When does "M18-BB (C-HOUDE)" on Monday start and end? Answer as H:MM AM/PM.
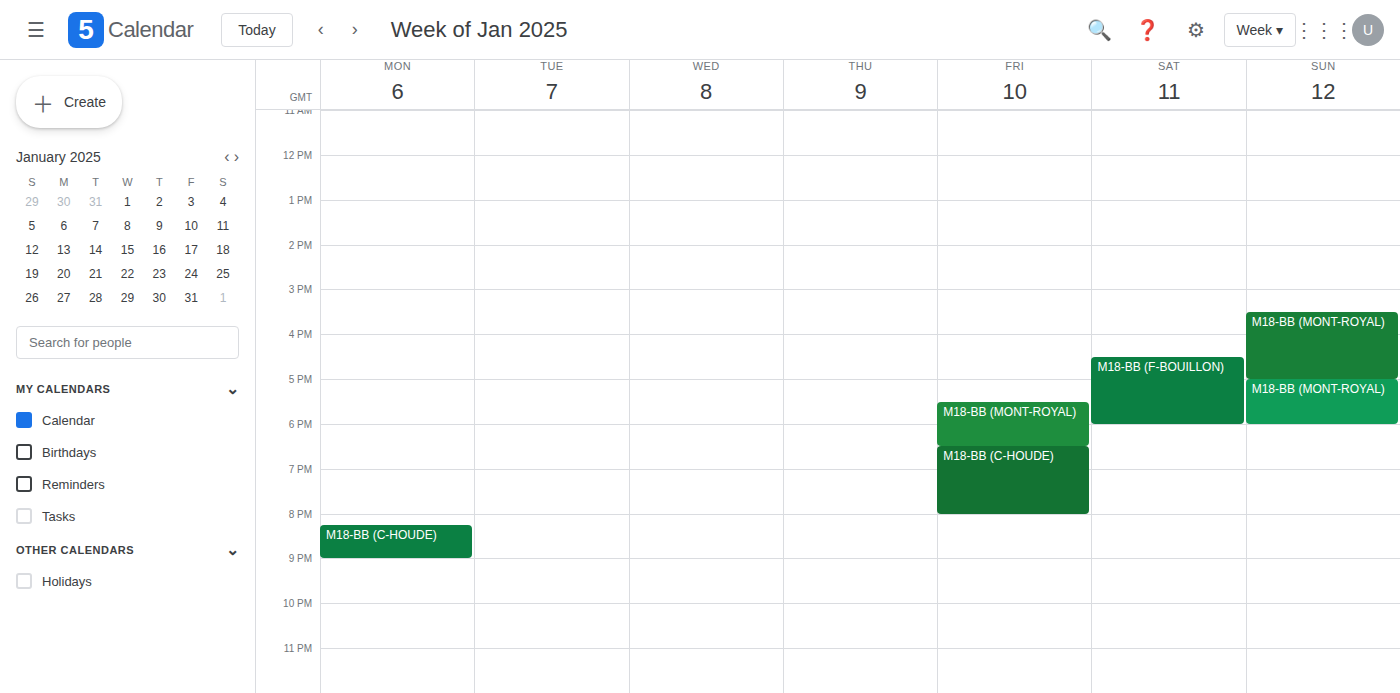
8:15 PM to 9:00 PM